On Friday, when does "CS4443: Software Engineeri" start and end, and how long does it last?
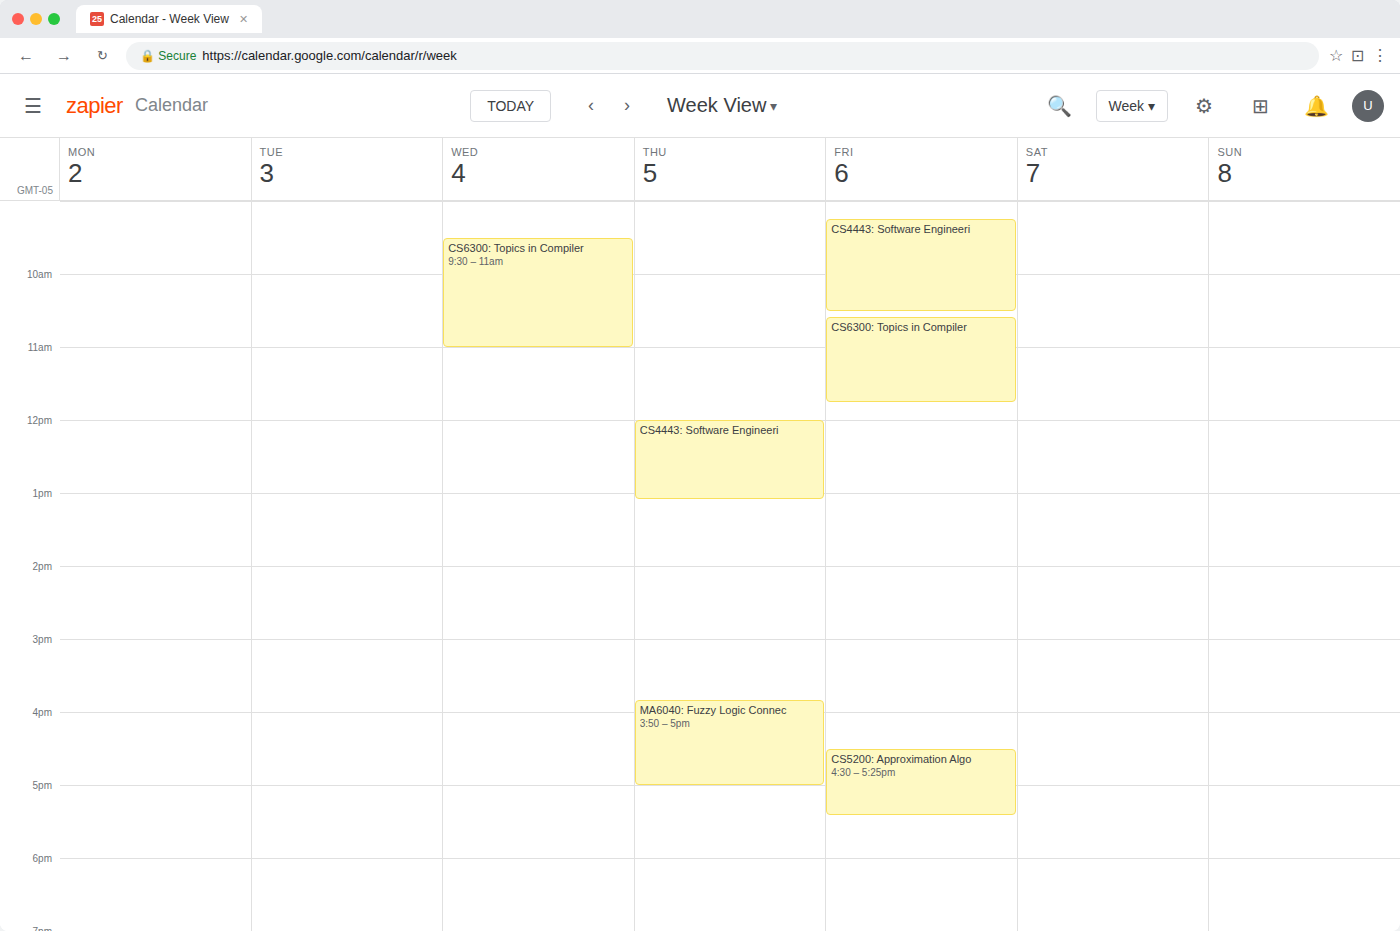
9:15 AM to 10:30 AM, 1 hour 15 minutes